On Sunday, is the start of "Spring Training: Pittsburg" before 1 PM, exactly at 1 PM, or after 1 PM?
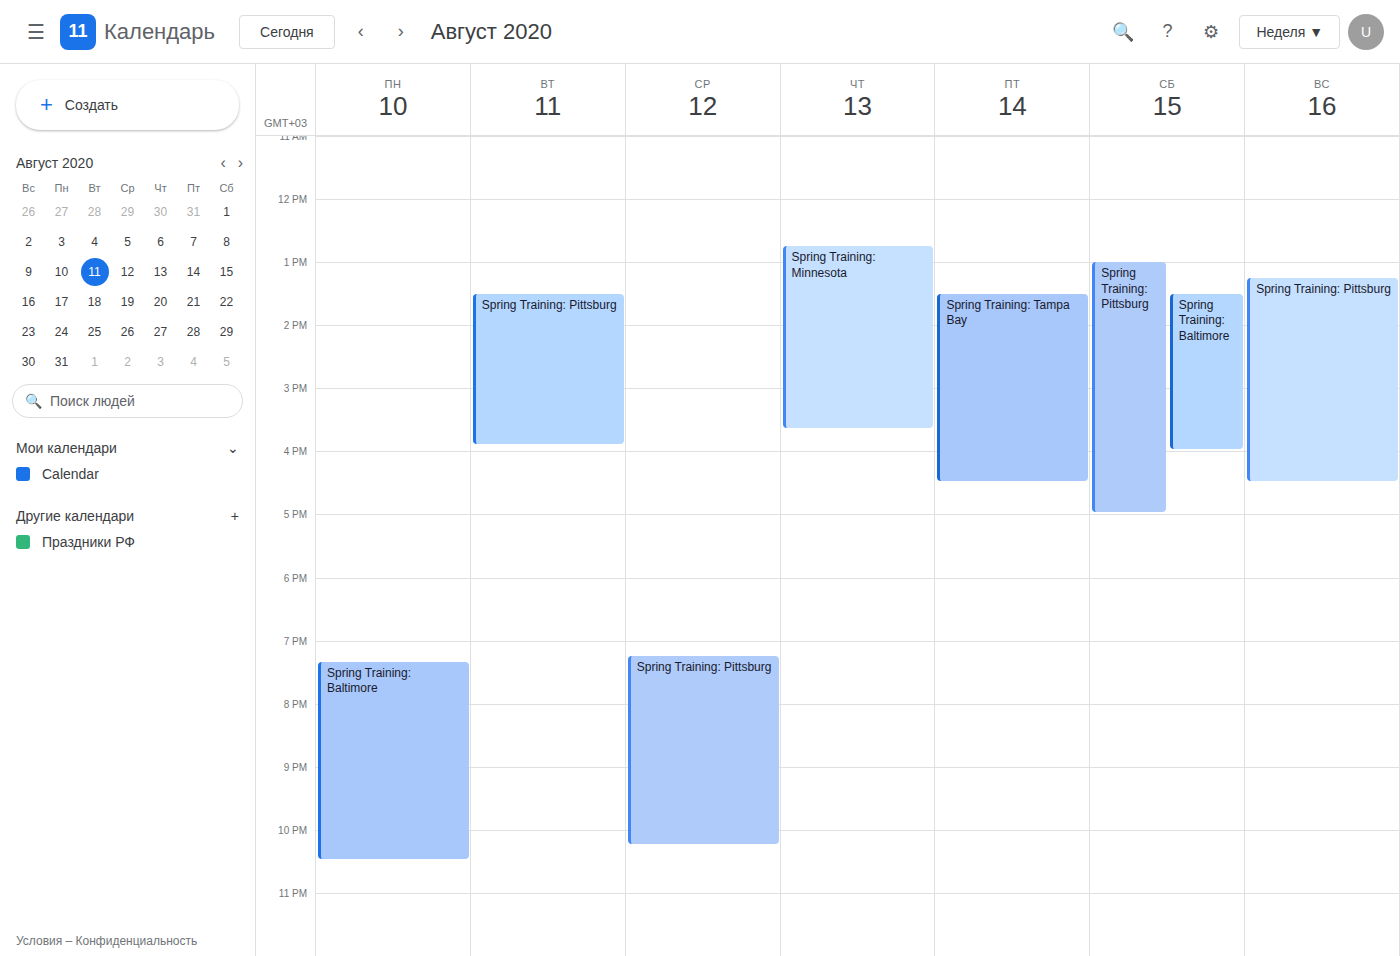
1:15 PM -- after 1 PM, 15 minutes below the 1 PM line.